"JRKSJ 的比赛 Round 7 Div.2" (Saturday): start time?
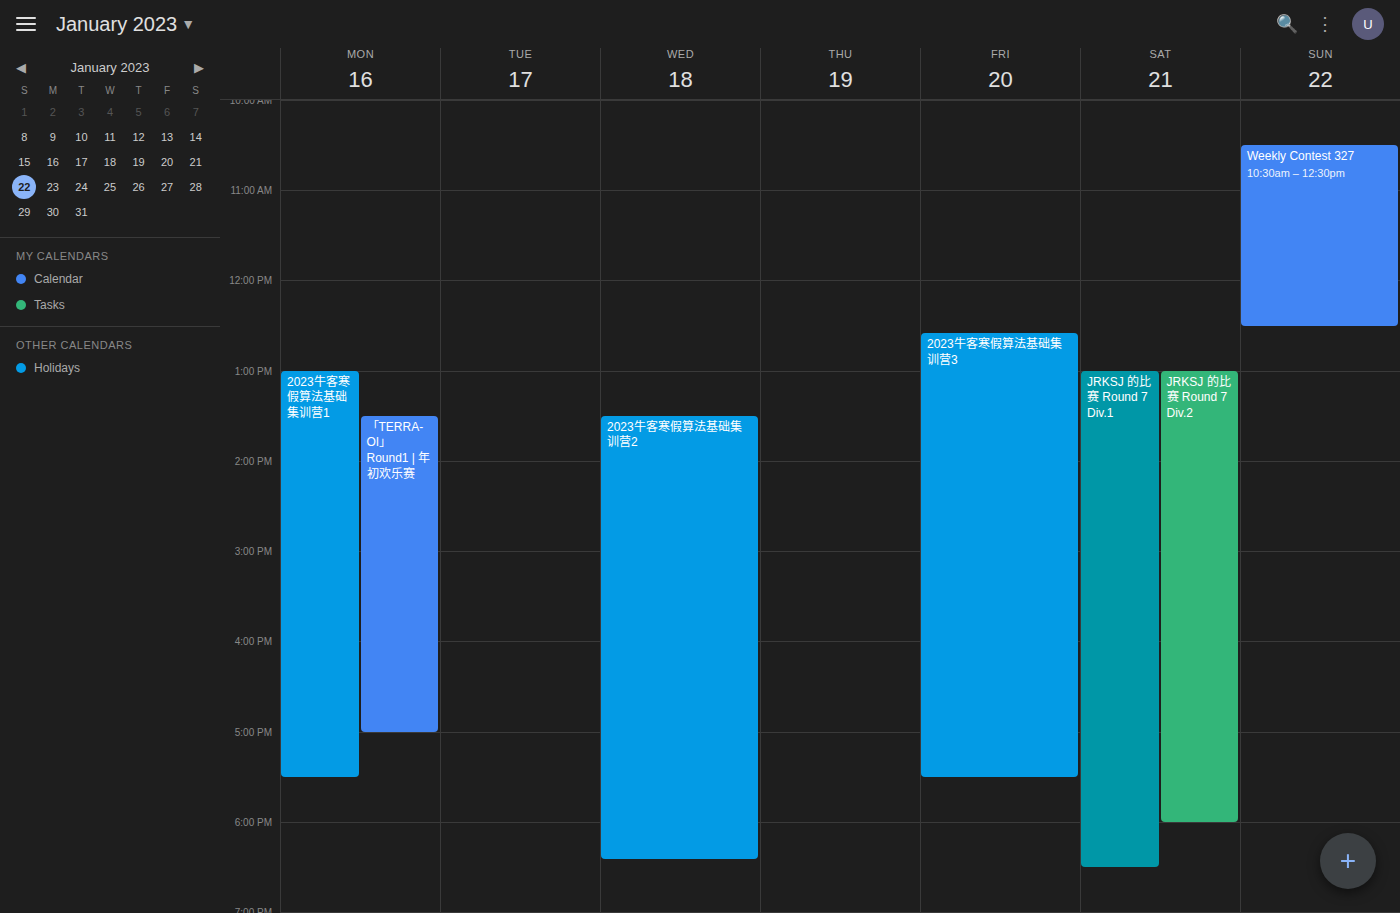
1:00 PM